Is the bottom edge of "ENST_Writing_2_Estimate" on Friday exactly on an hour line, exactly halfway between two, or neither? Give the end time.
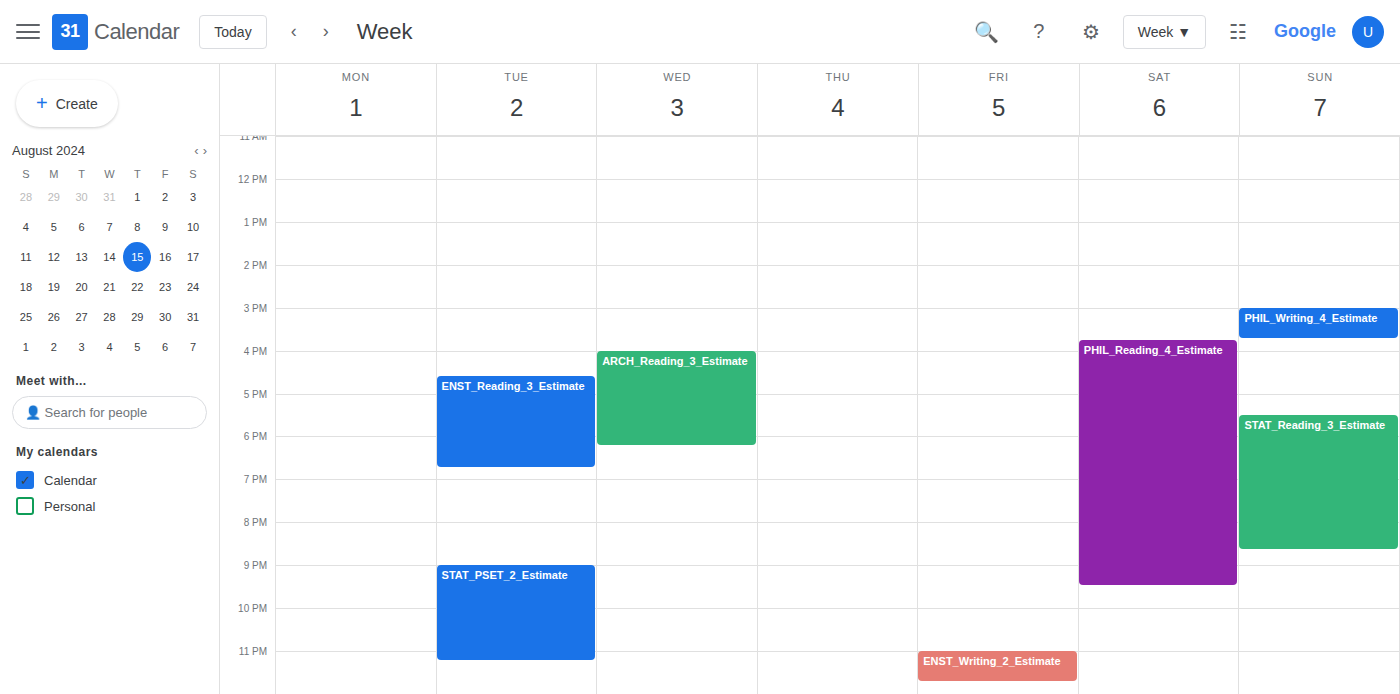
23:45 -- neither: three quarters of the way from the 23:00 line to the 24:00 line.